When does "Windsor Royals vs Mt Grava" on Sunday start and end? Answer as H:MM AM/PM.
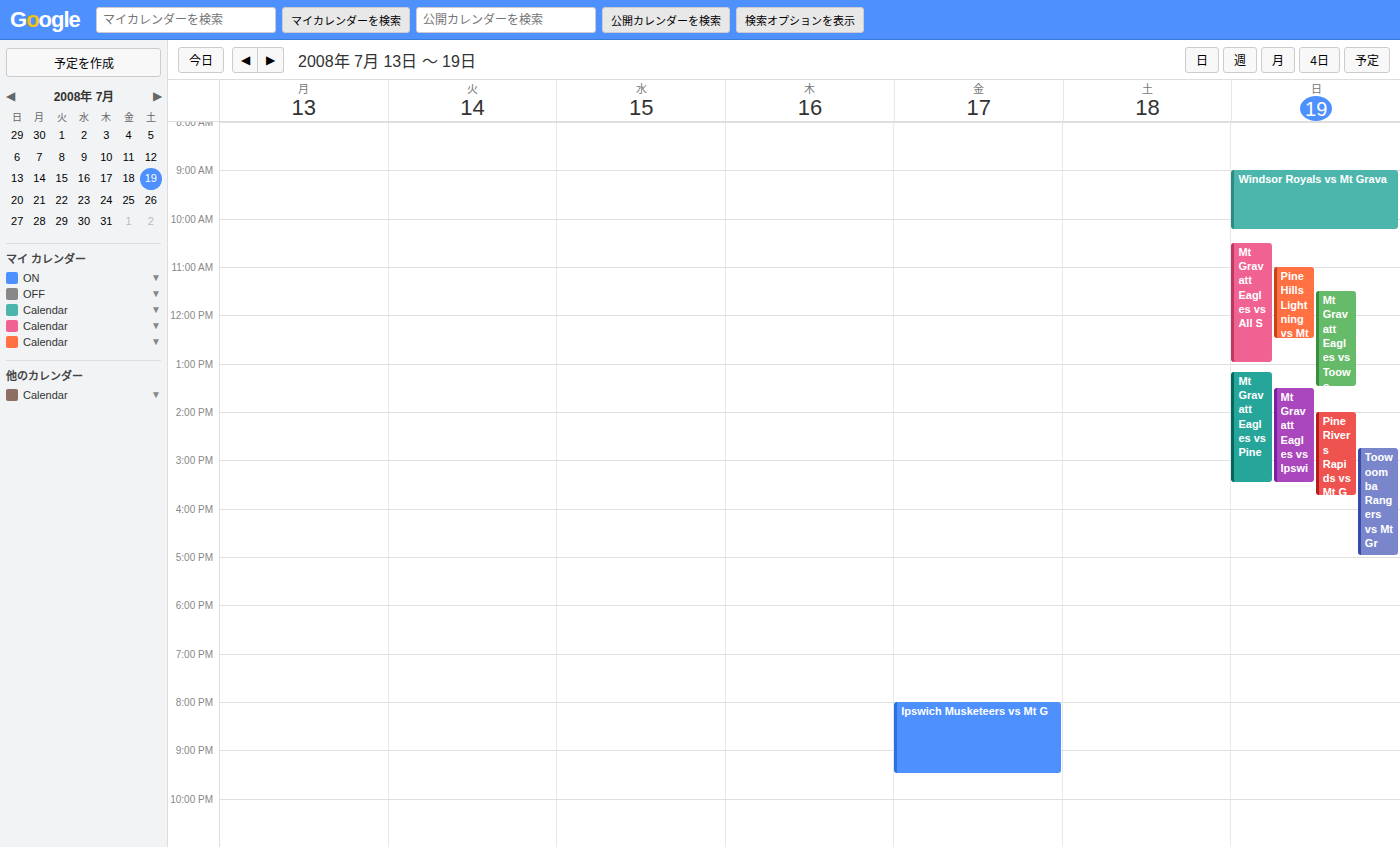
9:00 AM to 10:15 AM